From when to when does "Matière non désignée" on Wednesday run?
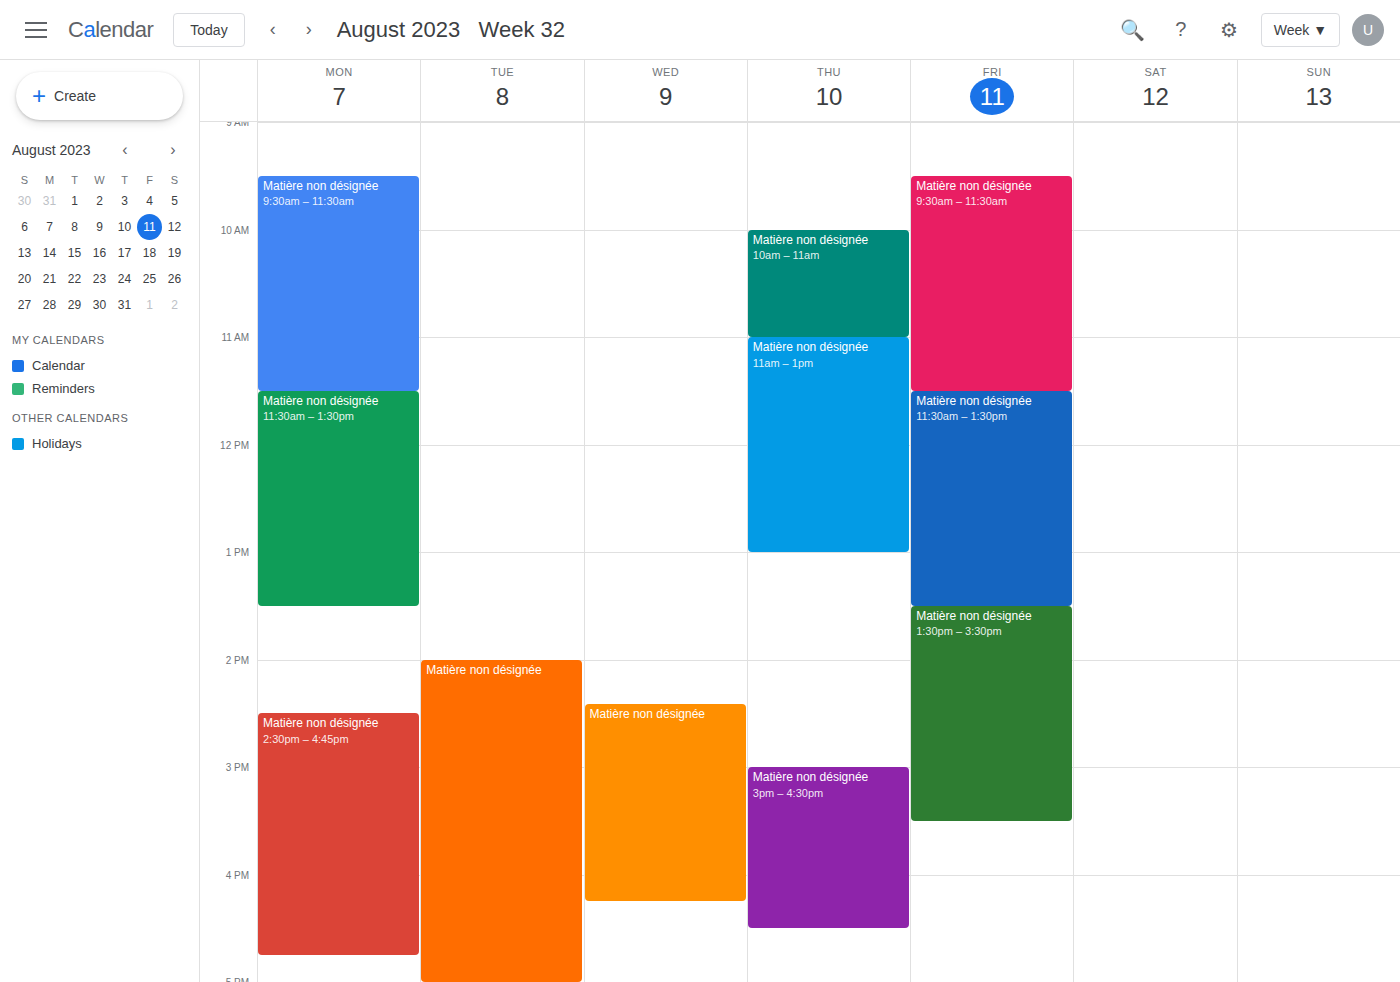
14:25 to 16:15